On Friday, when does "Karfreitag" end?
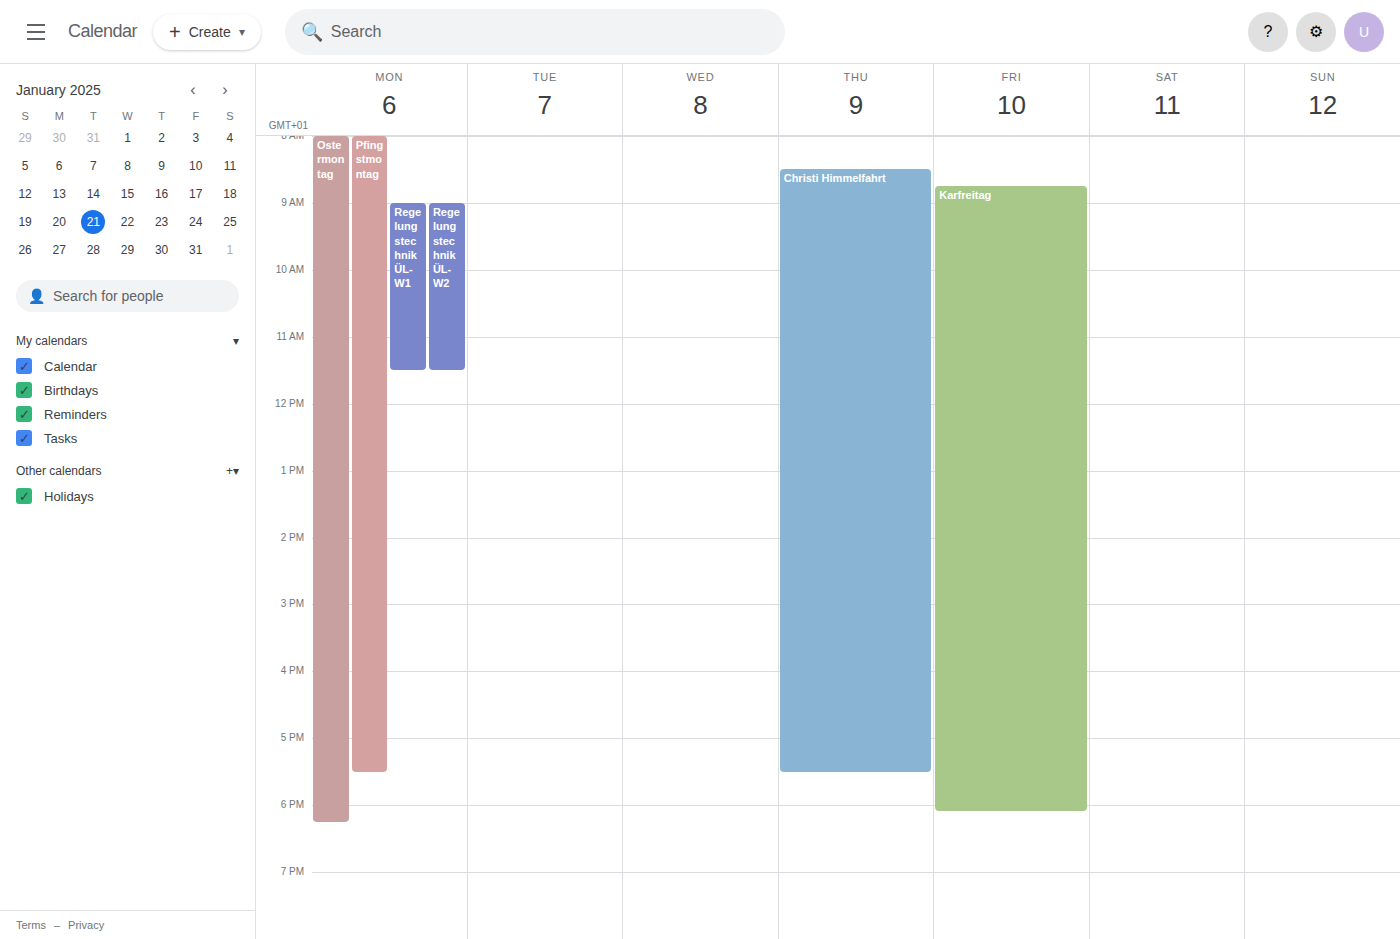
6:05 PM